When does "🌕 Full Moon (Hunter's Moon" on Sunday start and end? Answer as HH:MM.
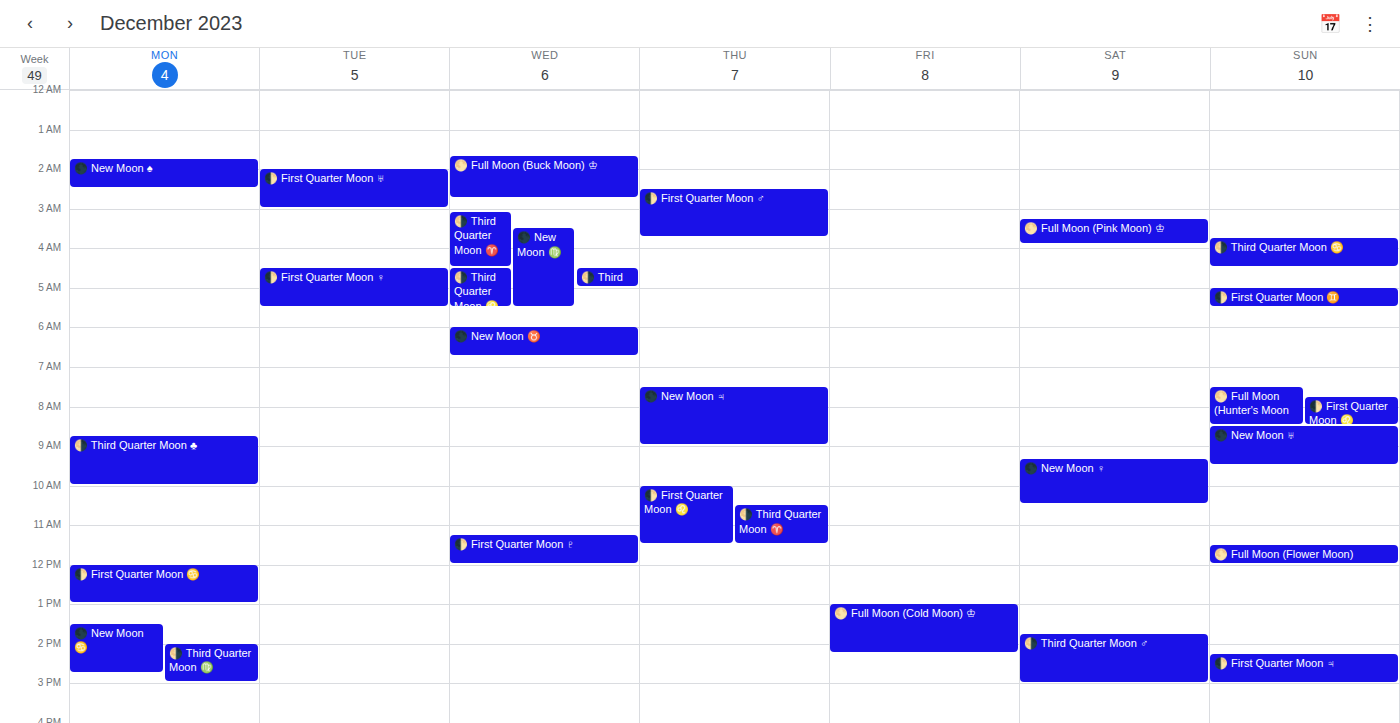
07:30 to 08:30